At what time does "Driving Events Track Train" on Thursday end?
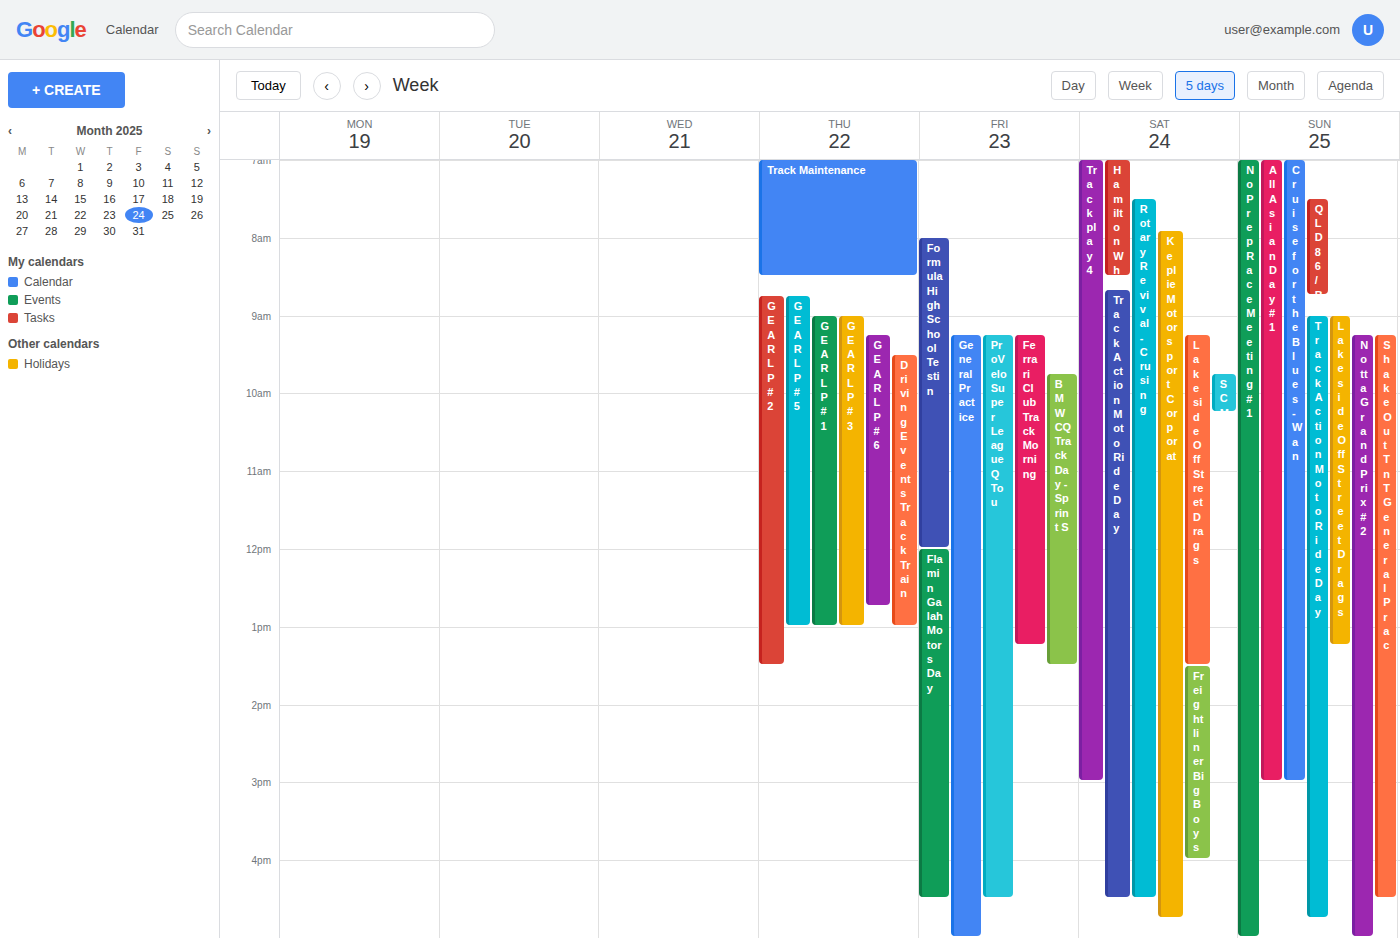
1:00 PM